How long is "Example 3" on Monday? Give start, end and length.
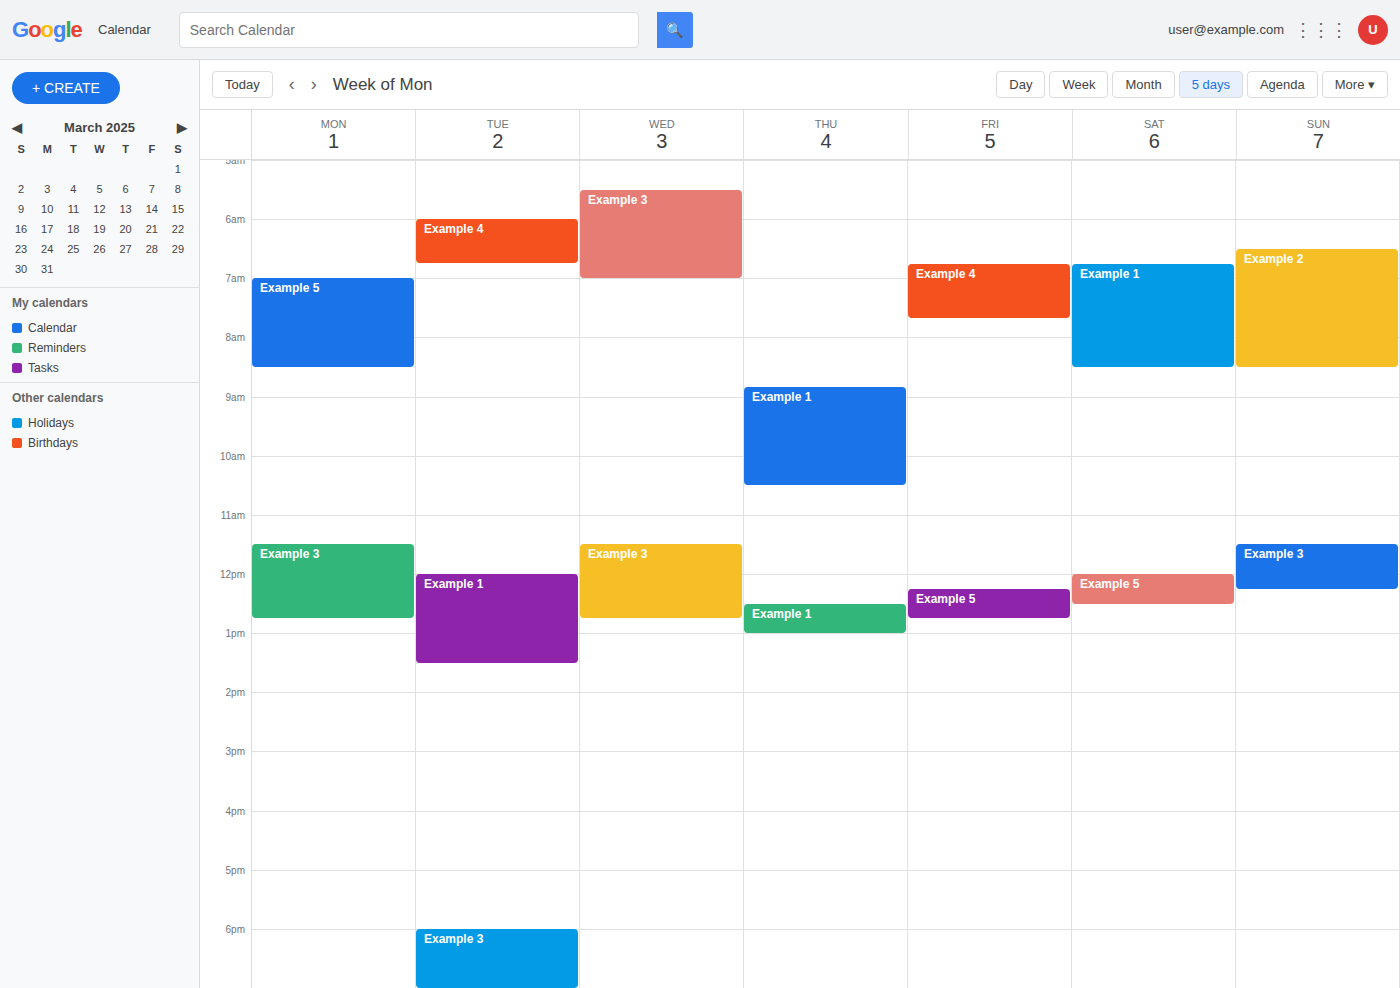
11:30 AM to 12:45 PM, 1 hour 15 minutes